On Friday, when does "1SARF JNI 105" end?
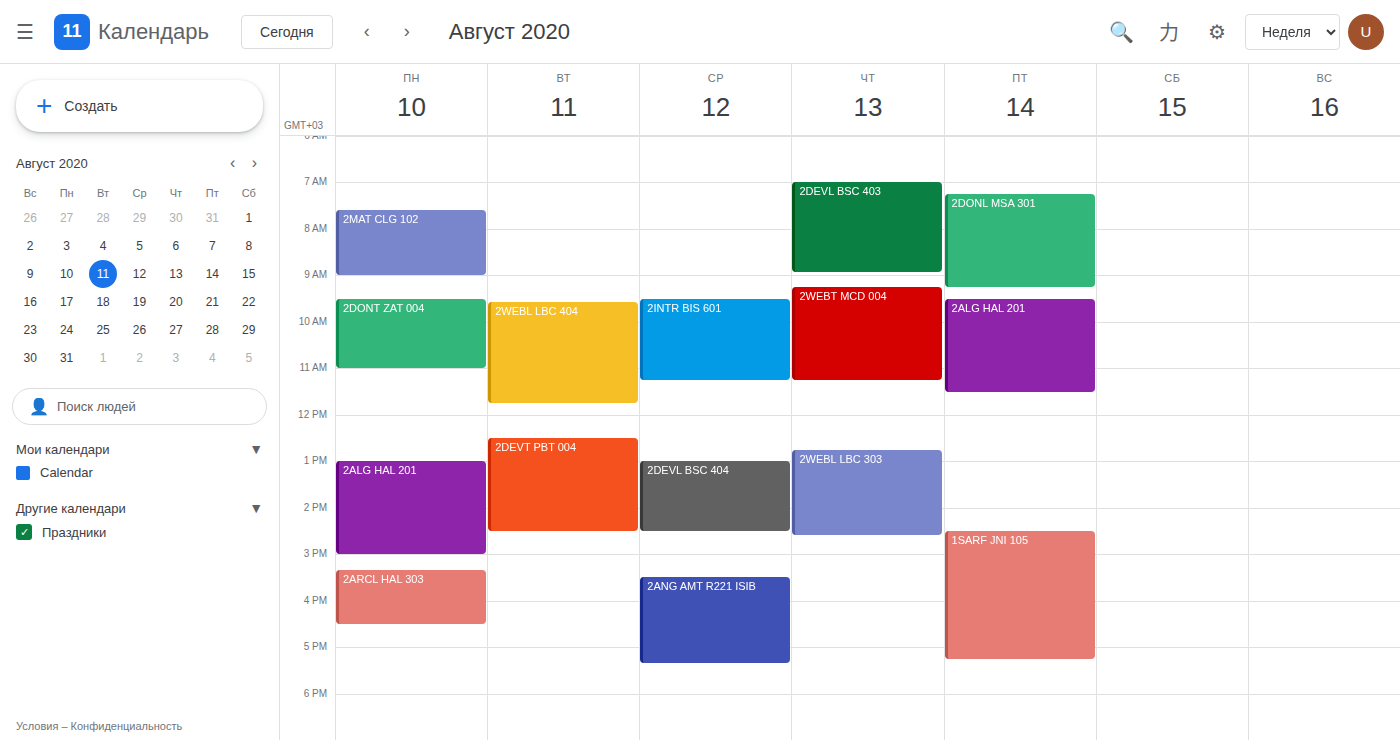
17:15